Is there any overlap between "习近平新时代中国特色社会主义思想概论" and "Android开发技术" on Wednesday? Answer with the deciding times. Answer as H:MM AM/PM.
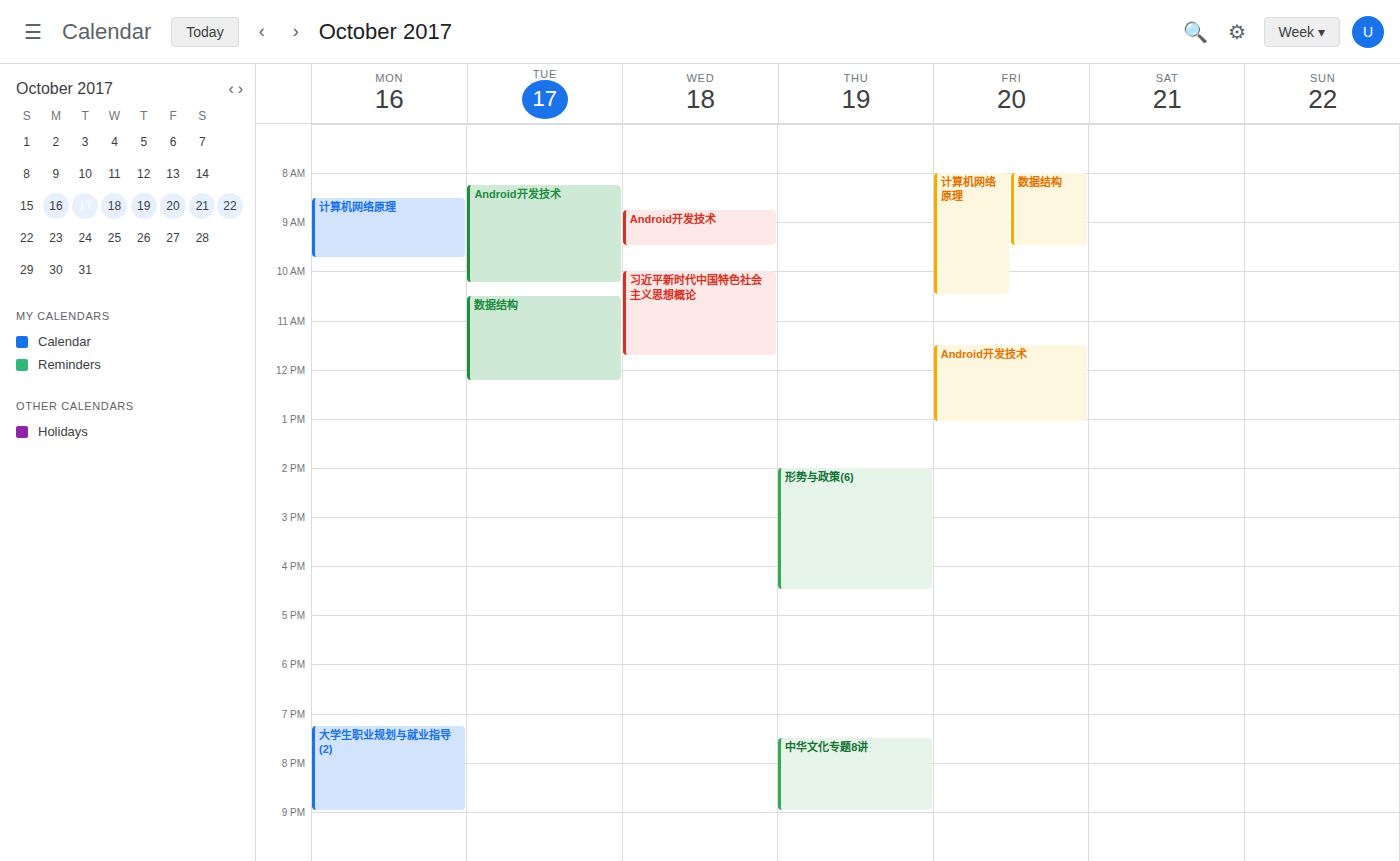
"Android开发技术" ends at 9:30 AM and "习近平新时代中国特色社会主义思想概论" starts at 10:00 AM -- no overlap.